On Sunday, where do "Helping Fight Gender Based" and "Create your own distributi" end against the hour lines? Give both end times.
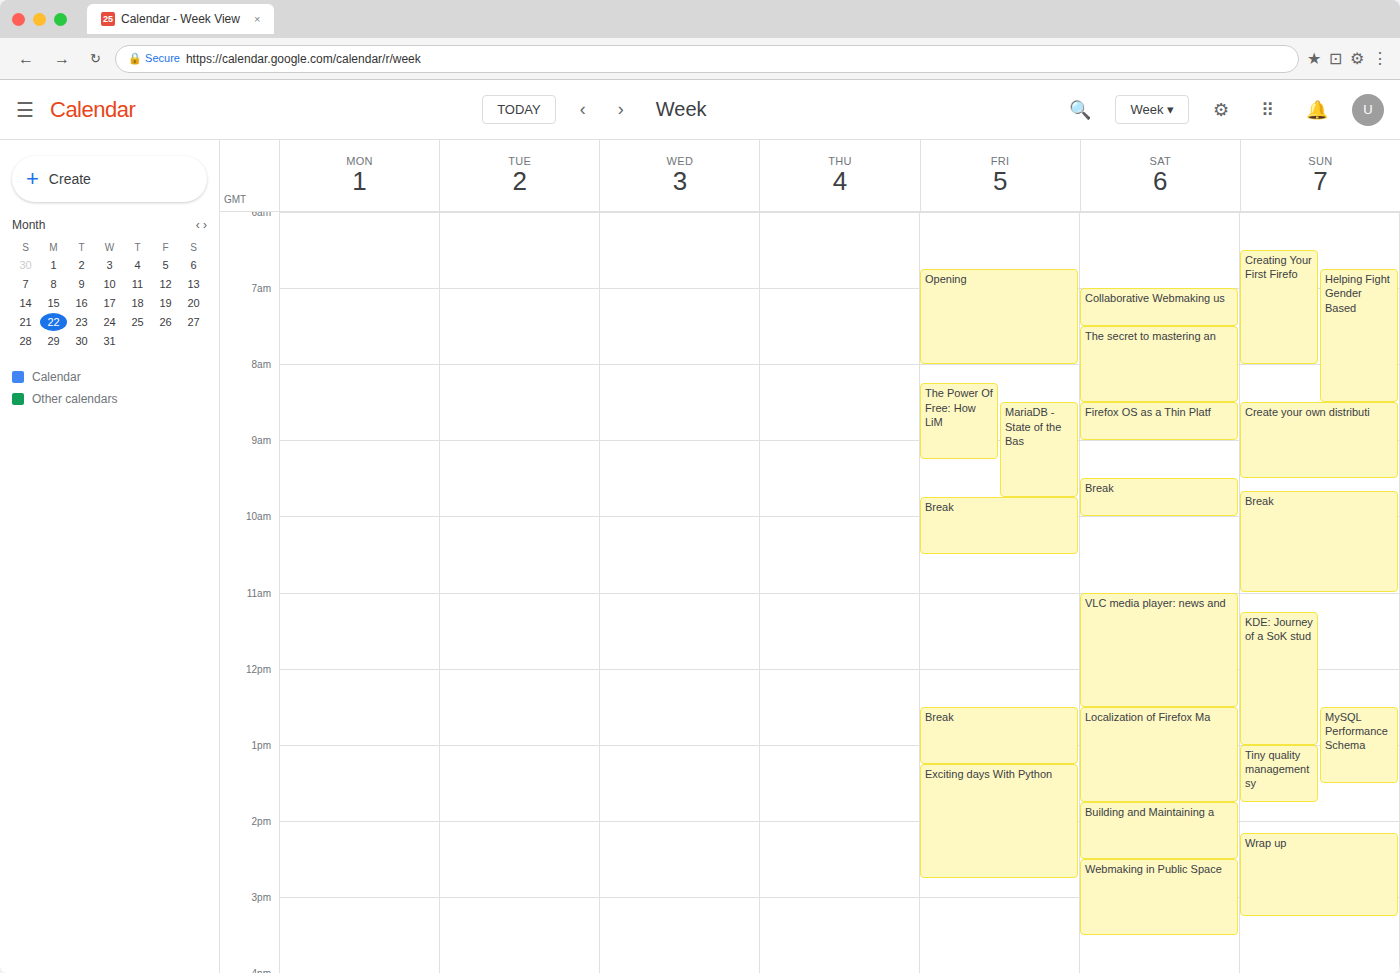
"Helping Fight Gender Based": 8:30 AM, halfway between the 8 AM and 9 AM lines. "Create your own distributi": 9:30 AM, halfway between the 9 AM and 10 AM lines.